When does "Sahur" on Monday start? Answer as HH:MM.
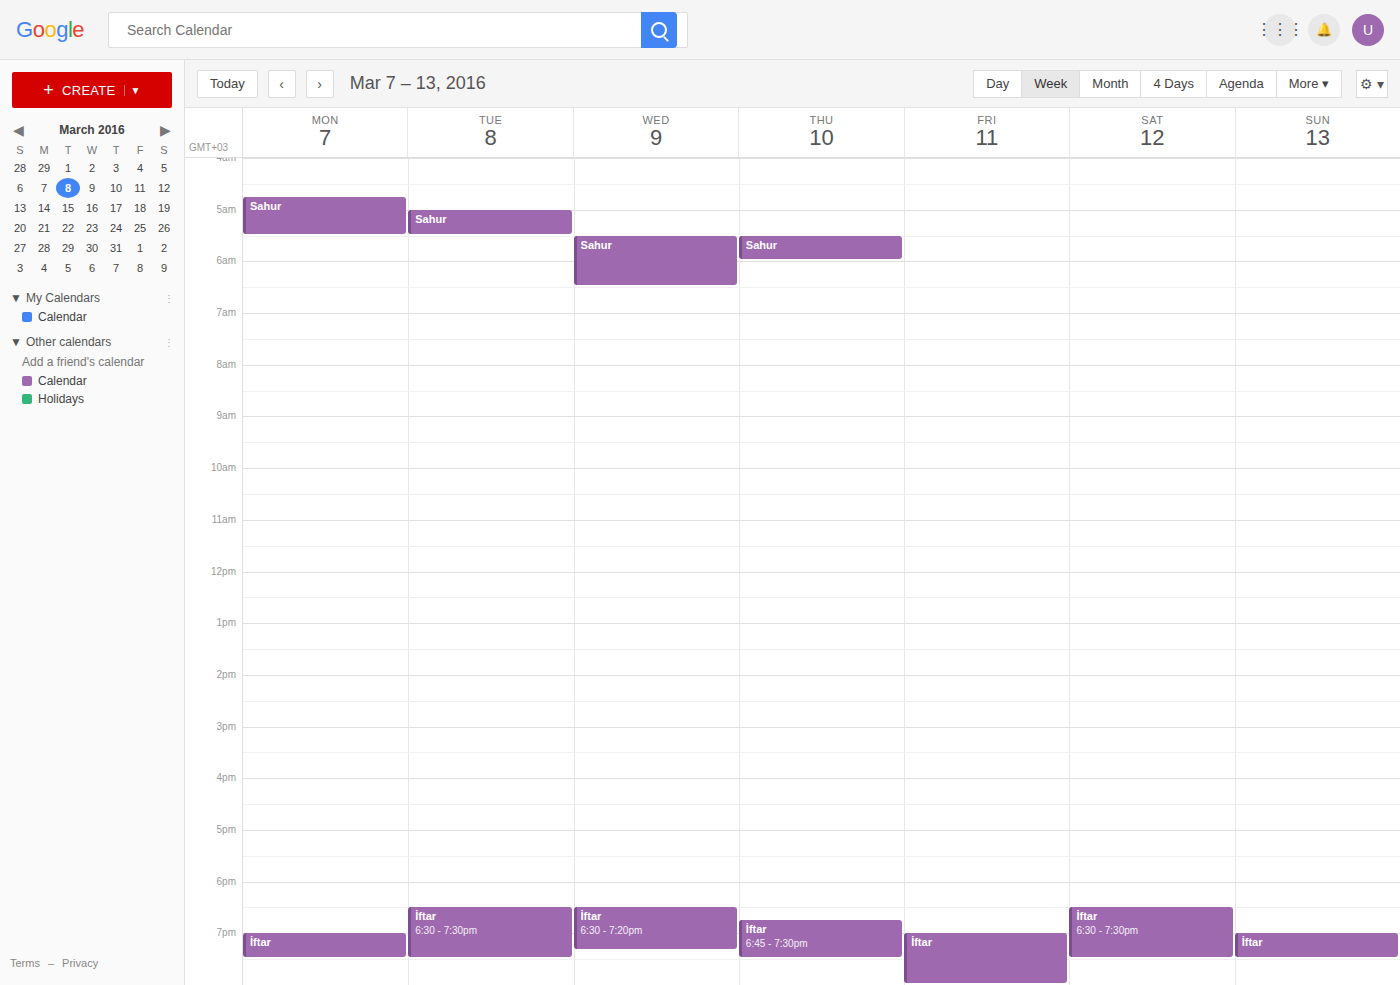
04:45